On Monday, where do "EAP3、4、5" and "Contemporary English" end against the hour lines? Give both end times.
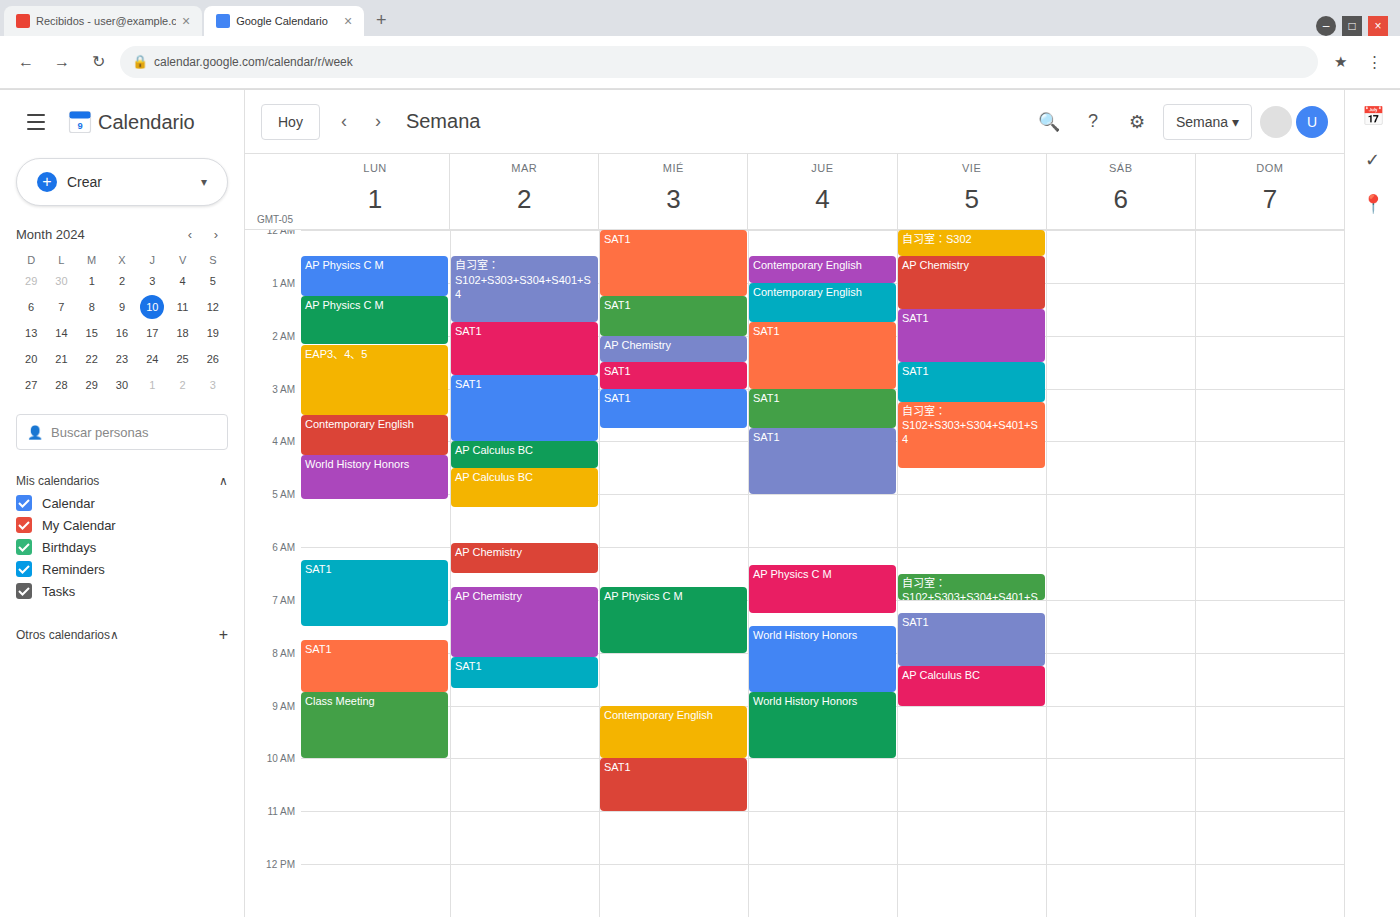
"EAP3、4、5": 3:30 AM, halfway between the 3 AM and 4 AM lines. "Contemporary English": 4:15 AM, neither: a quarter of the way from the 4 AM line to the 5 AM line.